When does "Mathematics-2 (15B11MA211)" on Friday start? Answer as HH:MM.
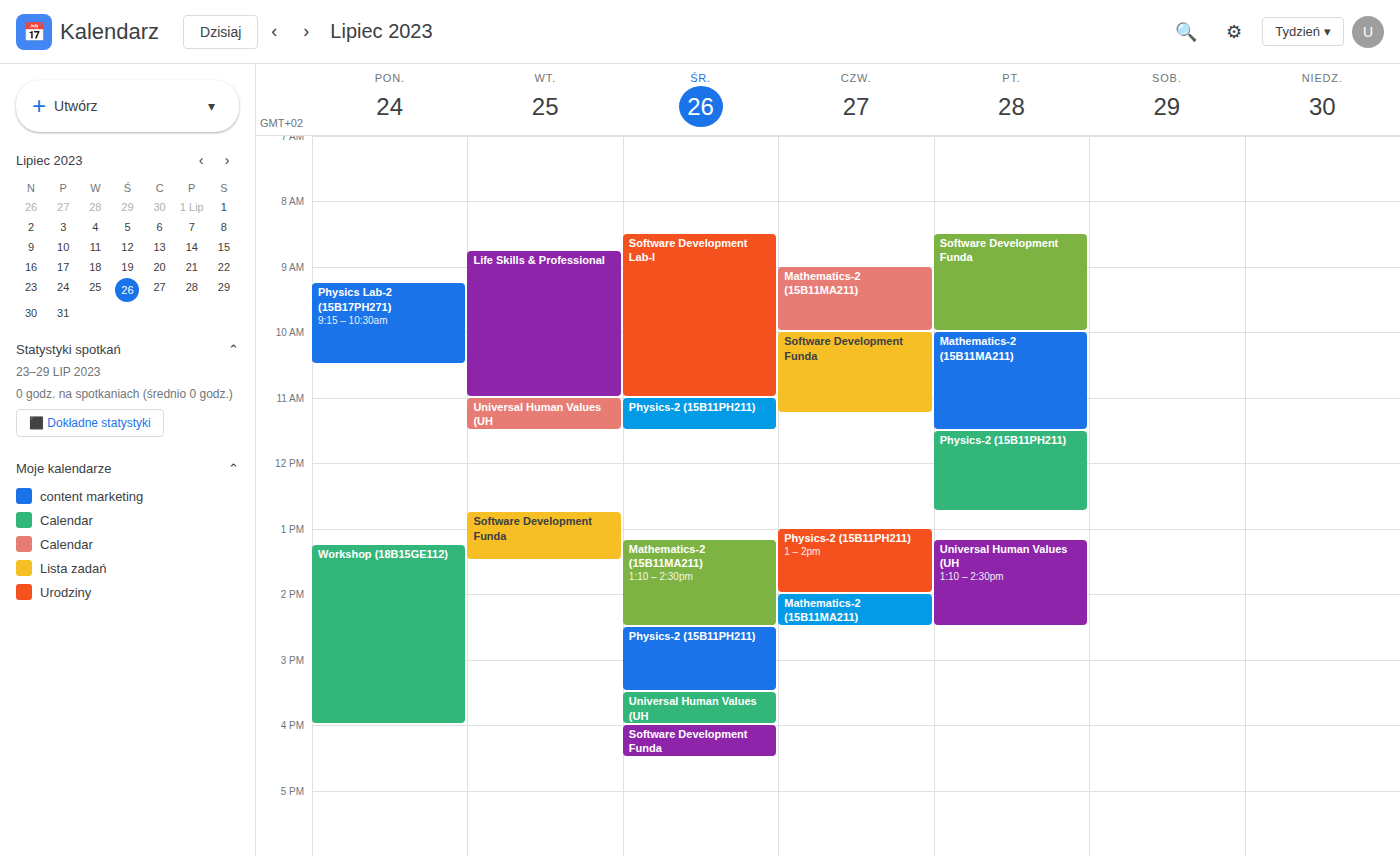
10:00